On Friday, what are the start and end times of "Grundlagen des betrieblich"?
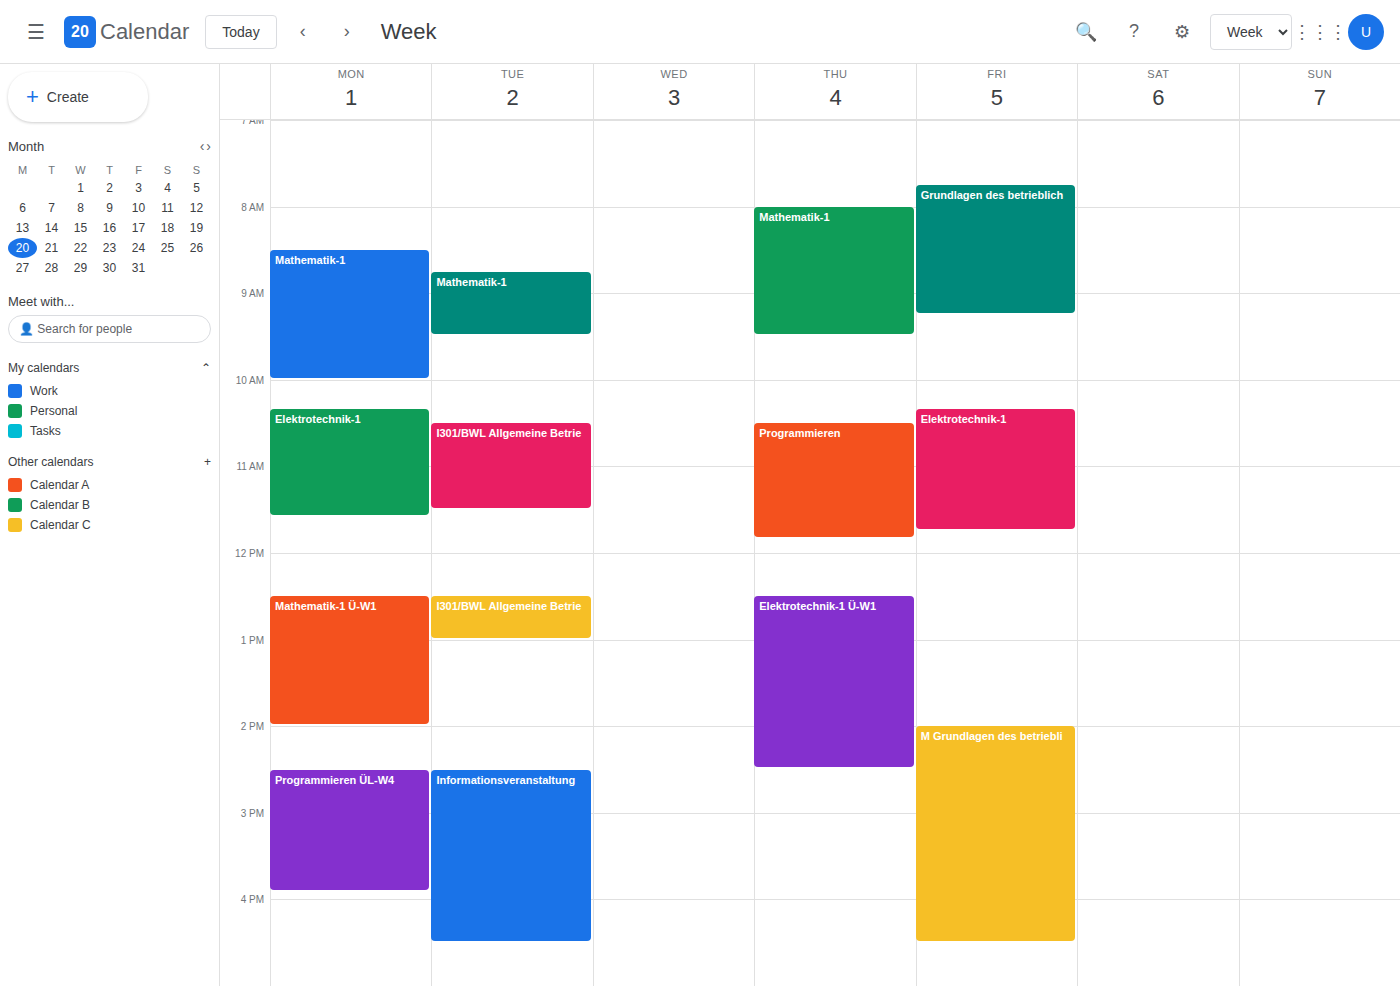
7:45 AM to 9:15 AM